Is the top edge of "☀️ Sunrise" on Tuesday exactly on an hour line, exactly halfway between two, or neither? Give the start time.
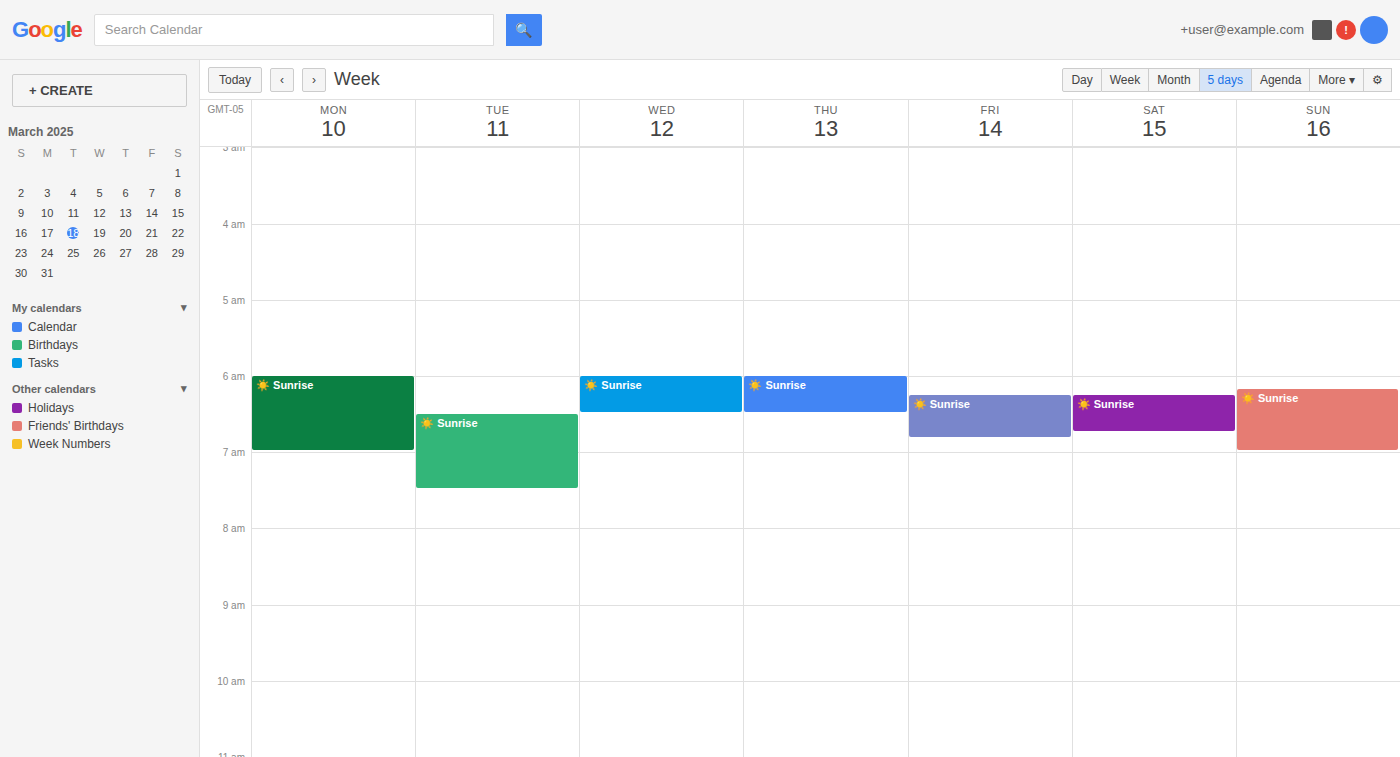
6:30 AM -- halfway between the 6 AM and 7 AM lines.